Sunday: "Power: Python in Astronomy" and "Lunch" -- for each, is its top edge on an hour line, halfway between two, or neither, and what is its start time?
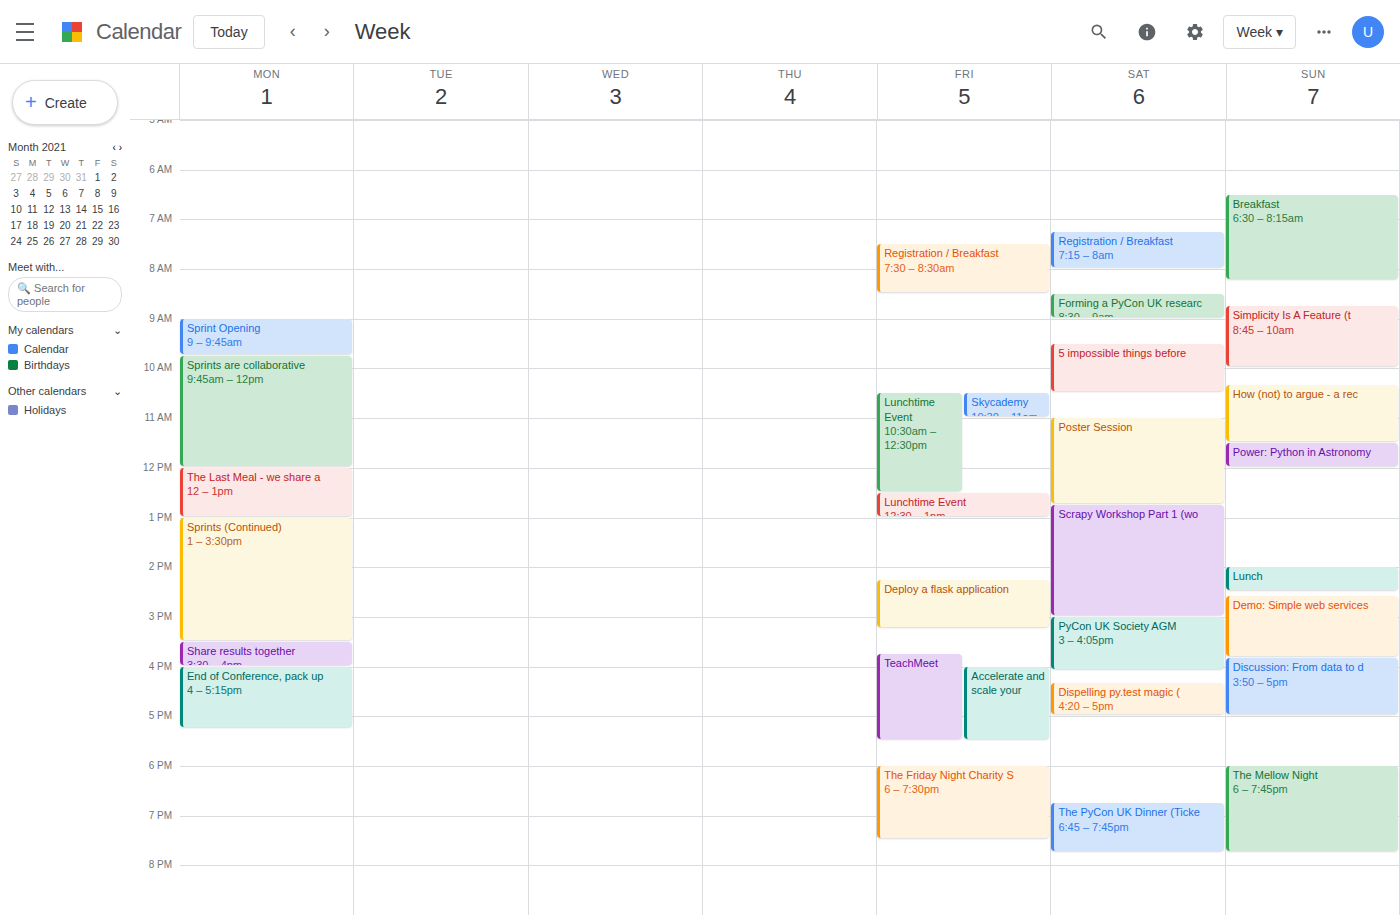
"Power: Python in Astronomy": 11:30 AM, halfway between the 11 AM and 12 PM lines. "Lunch": 2:00 PM, exactly on the 2 PM line.